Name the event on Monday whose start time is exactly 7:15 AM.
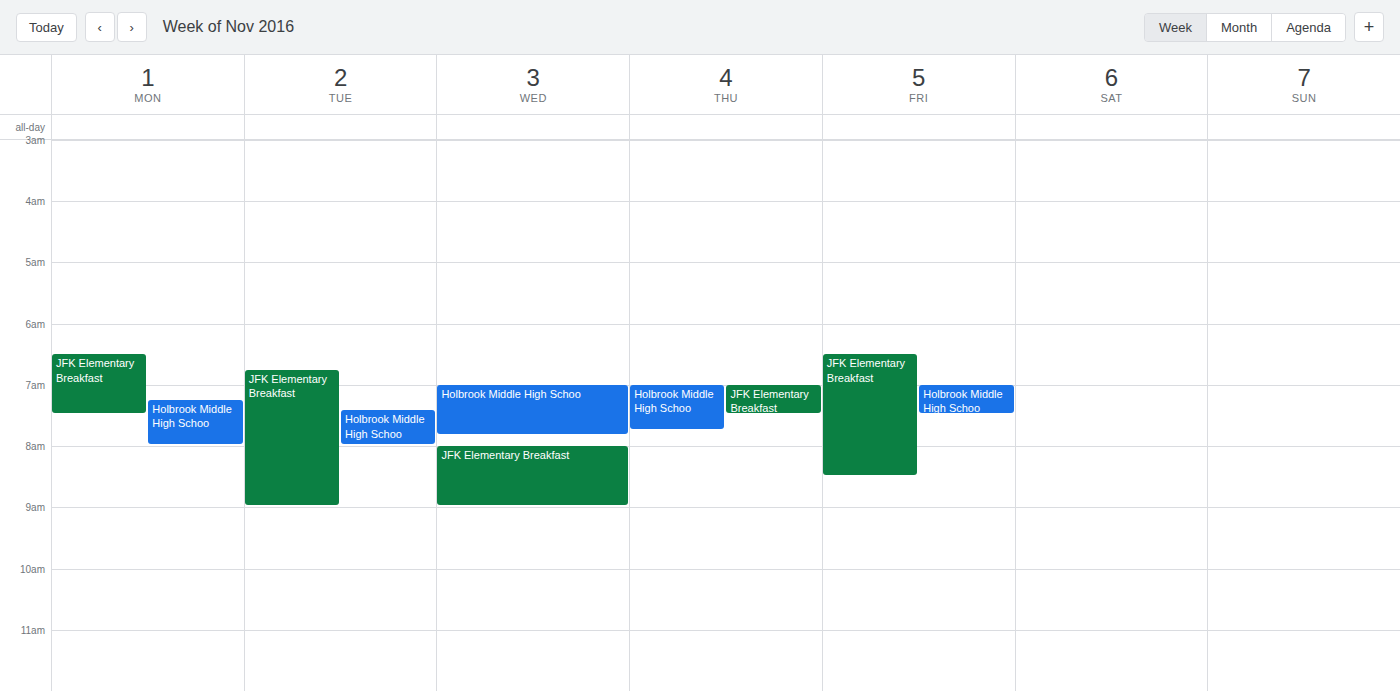
"Holbrook Middle High Schoo"